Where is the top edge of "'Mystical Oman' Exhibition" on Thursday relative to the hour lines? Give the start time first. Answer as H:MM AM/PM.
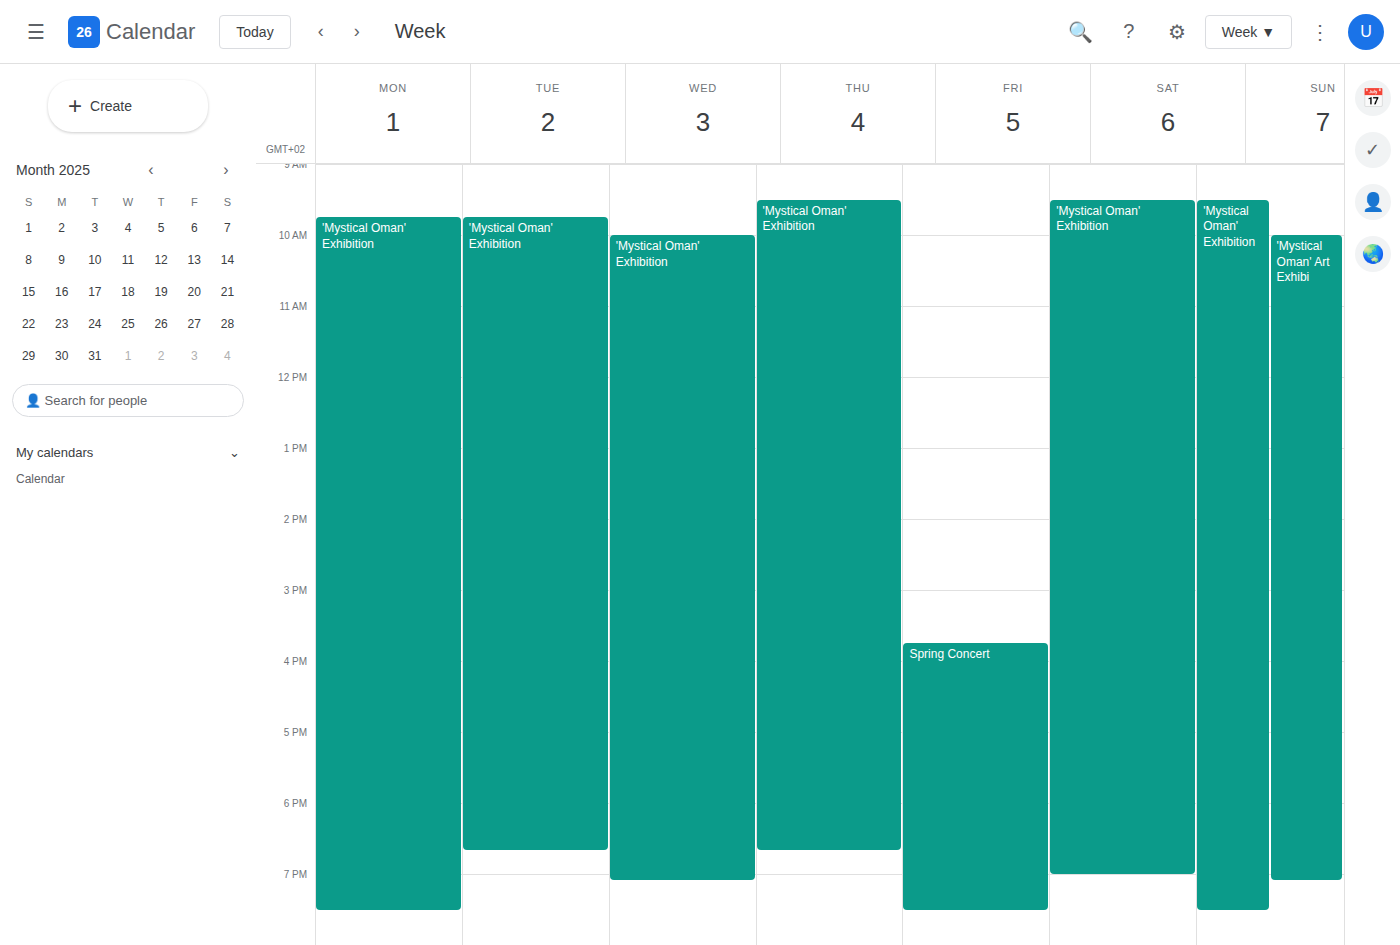
9:30 AM -- halfway between the 9 AM and 10 AM lines.